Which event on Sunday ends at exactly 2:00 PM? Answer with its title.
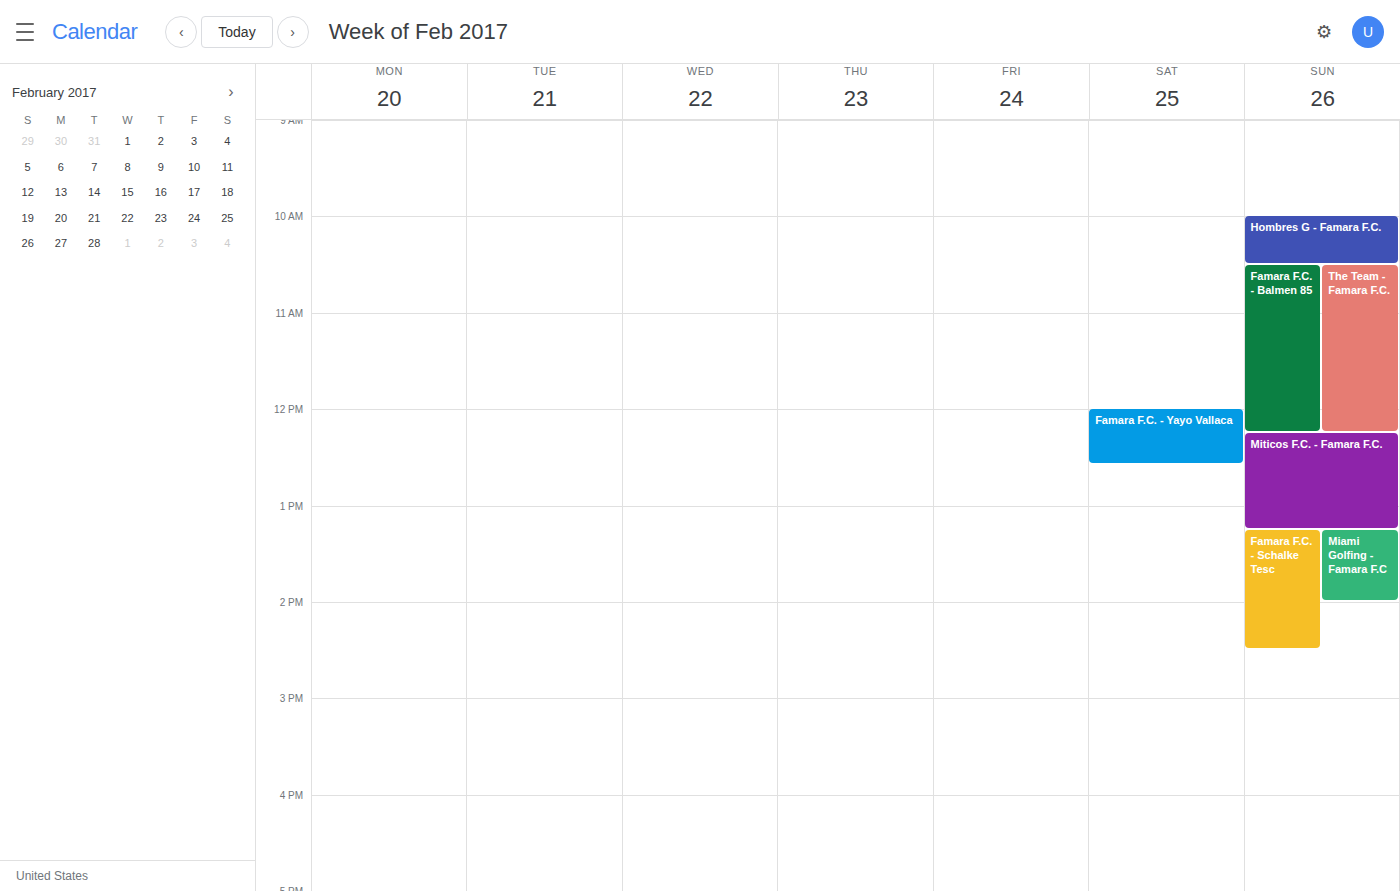
"Miami Golfing - Famara F.C"